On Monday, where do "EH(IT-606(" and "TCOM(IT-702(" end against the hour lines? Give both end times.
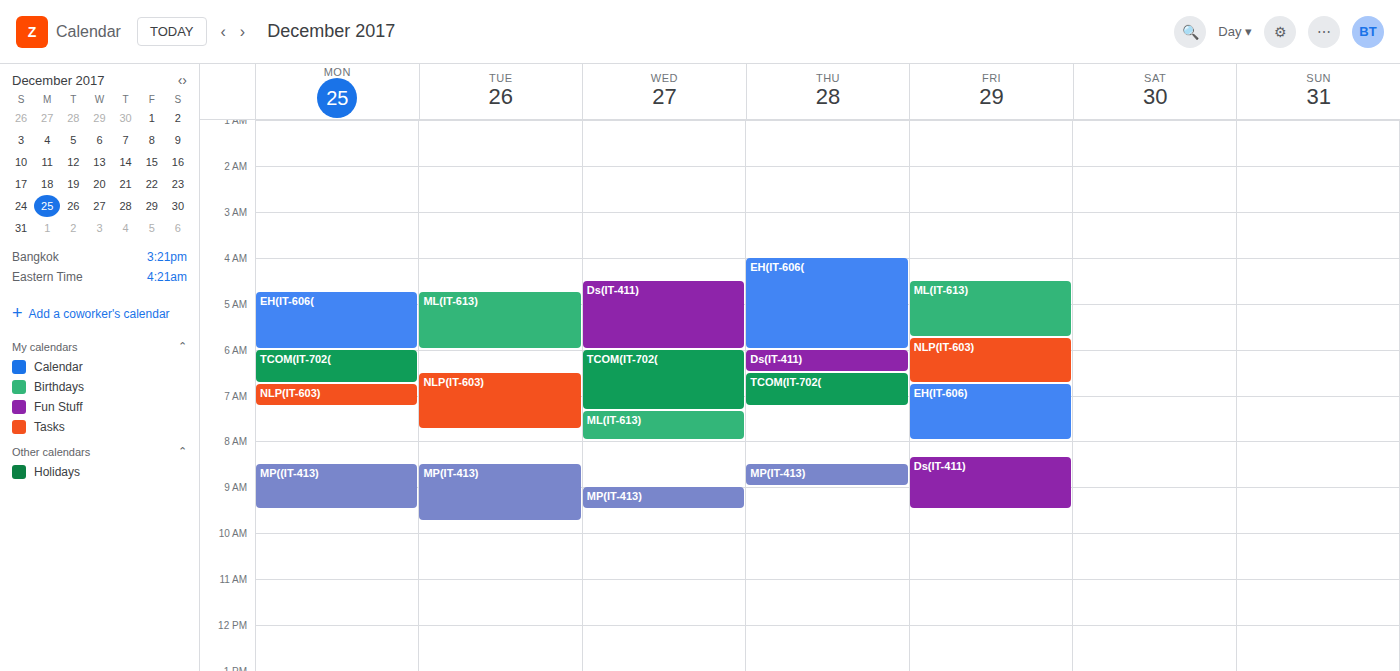
"EH(IT-606(": 6:00 AM, exactly on the 6 AM line. "TCOM(IT-702(": 6:45 AM, neither: three quarters of the way from the 6 AM line to the 7 AM line.